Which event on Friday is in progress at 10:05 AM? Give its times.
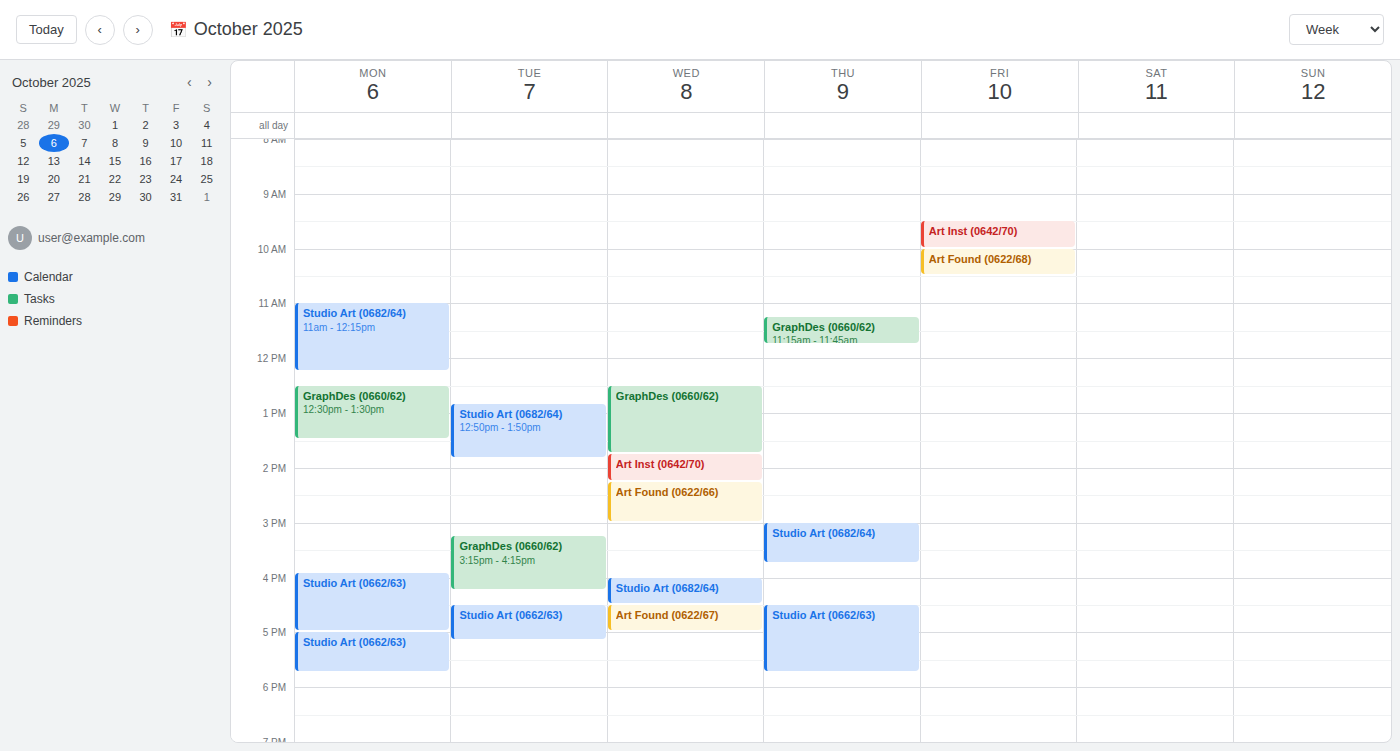
"Art Found (0622/68)", 10:00 AM to 10:30 AM